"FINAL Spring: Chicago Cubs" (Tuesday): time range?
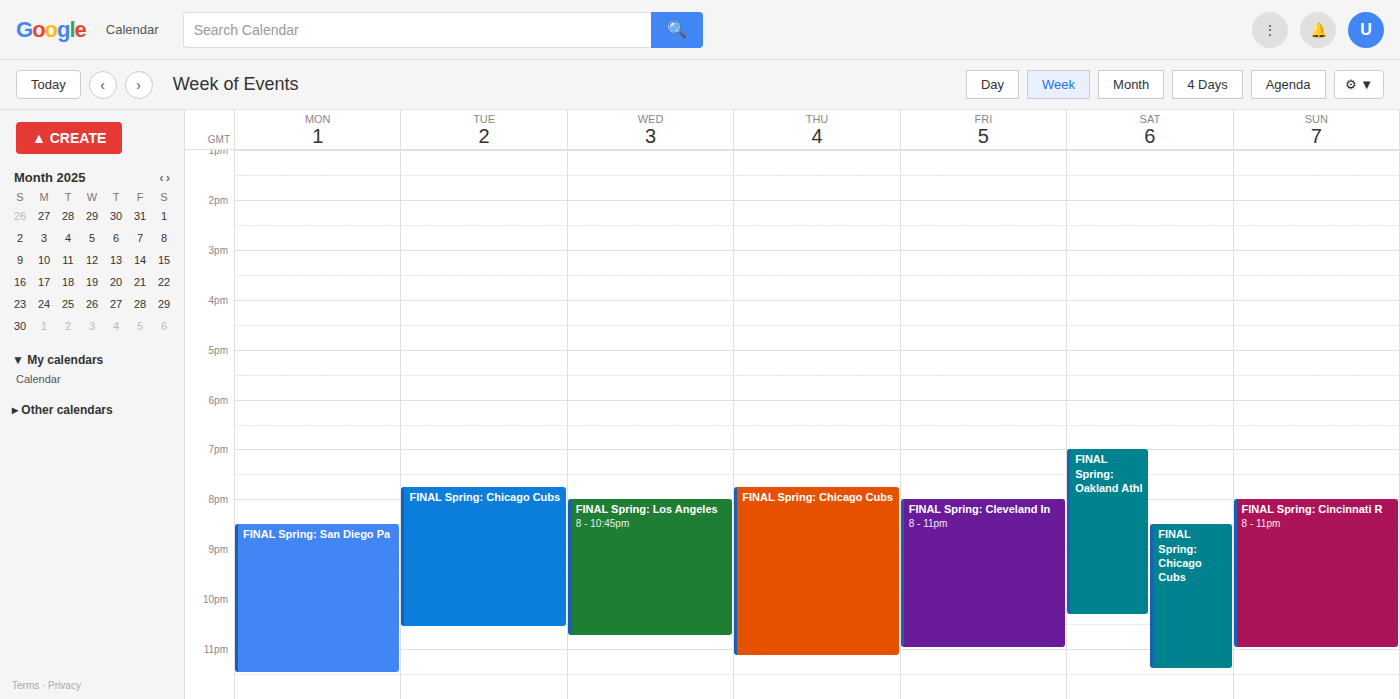
7:45 PM to 10:35 PM